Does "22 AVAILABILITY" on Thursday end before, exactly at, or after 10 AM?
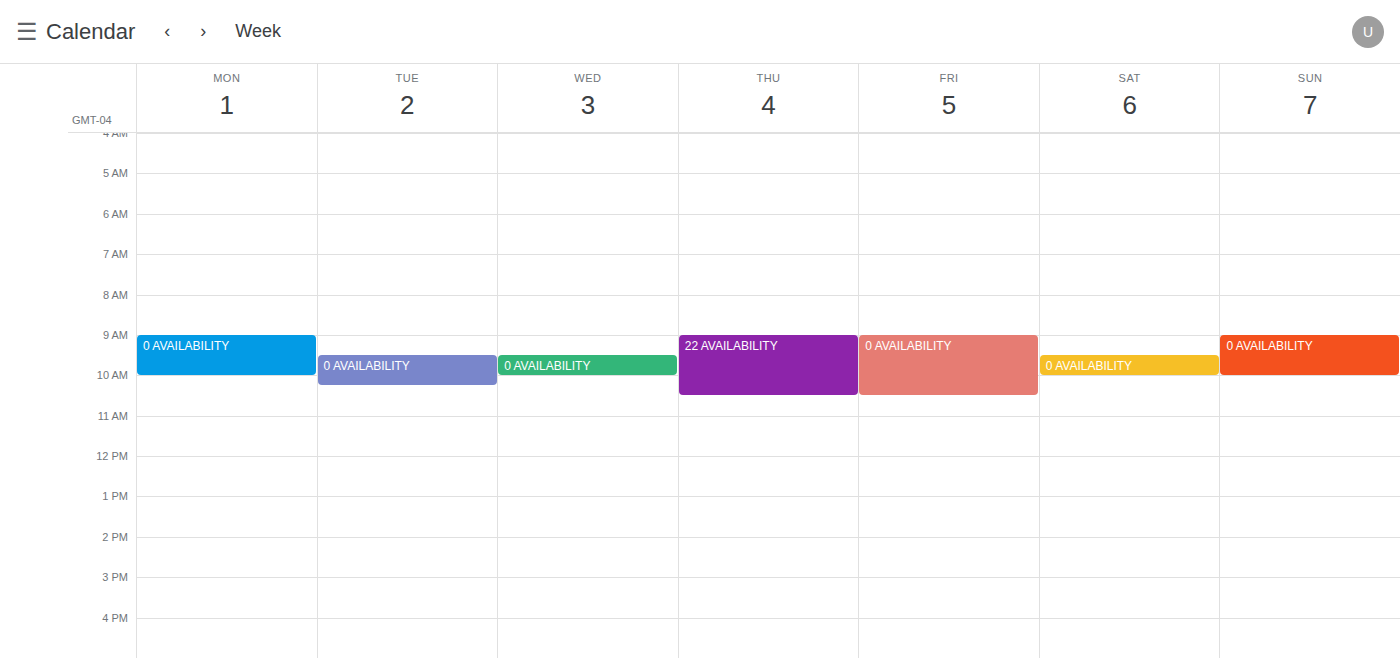
10:30 AM -- after 10 AM, 30 minutes below the 10 AM line.